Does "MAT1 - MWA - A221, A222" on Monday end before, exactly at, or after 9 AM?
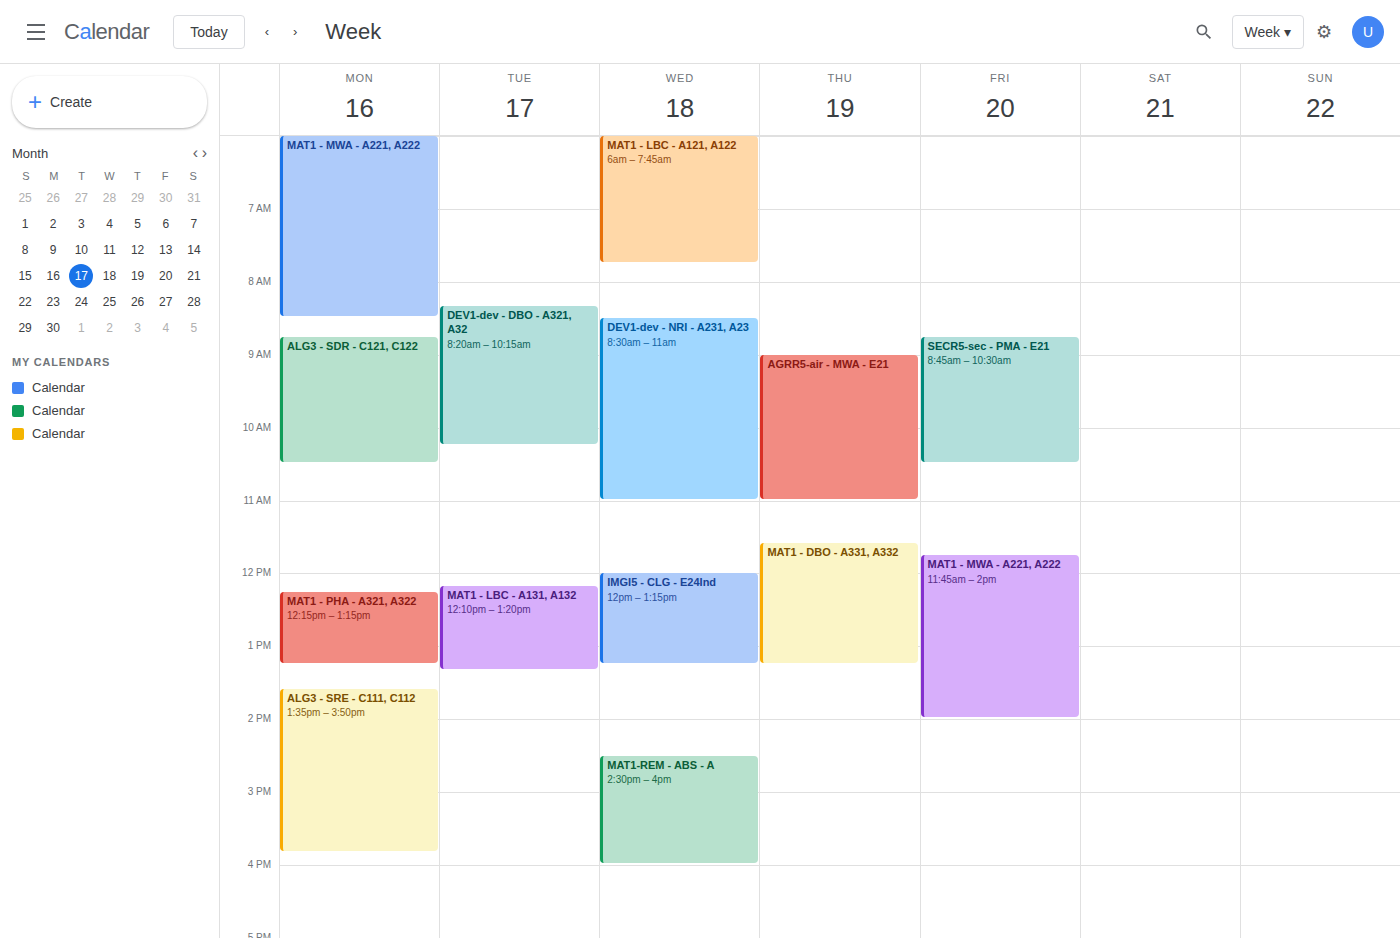
8:30 AM -- before 9 AM, 30 minutes above the 9 AM line.